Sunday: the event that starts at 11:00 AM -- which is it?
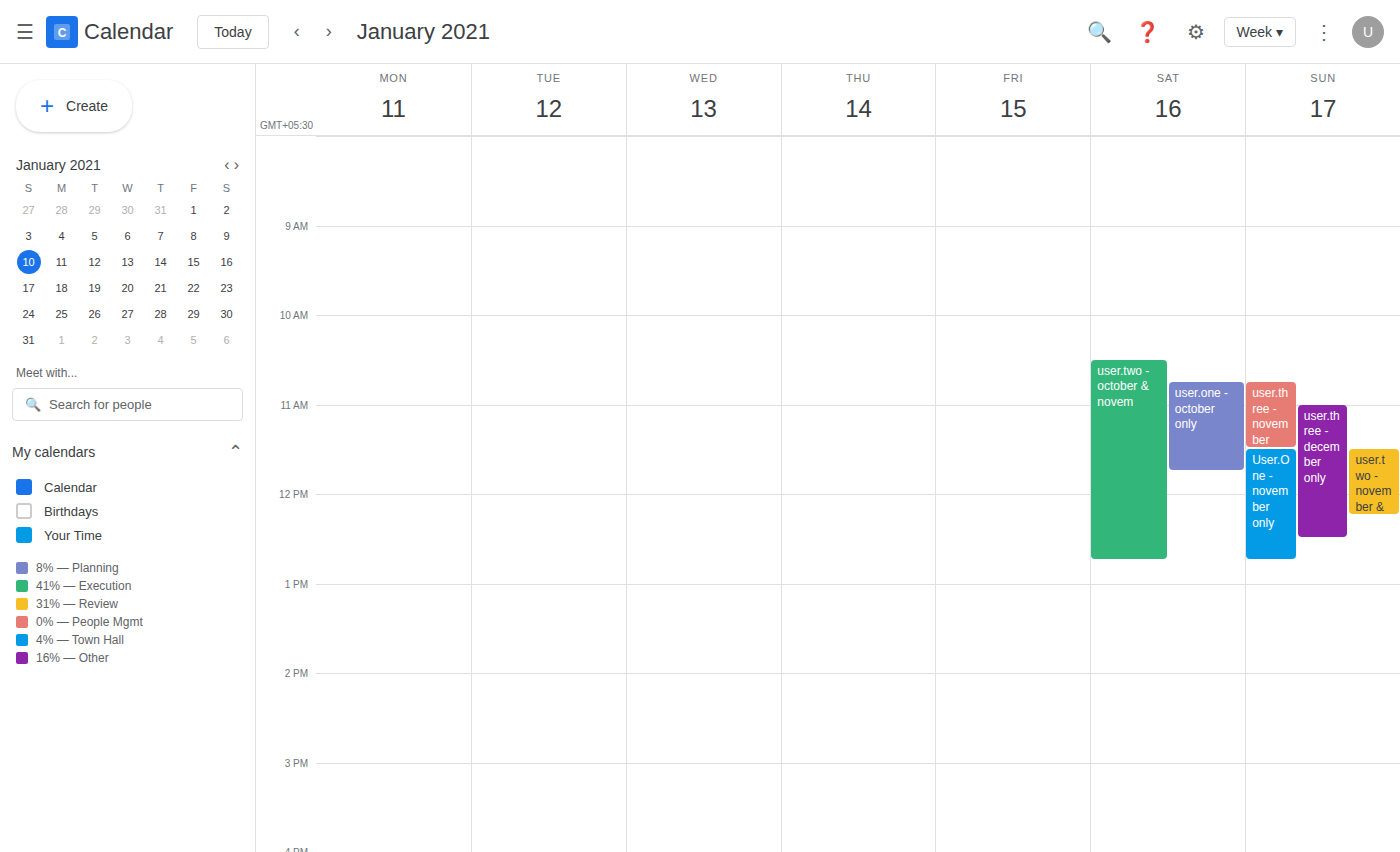
"user.three - december only"